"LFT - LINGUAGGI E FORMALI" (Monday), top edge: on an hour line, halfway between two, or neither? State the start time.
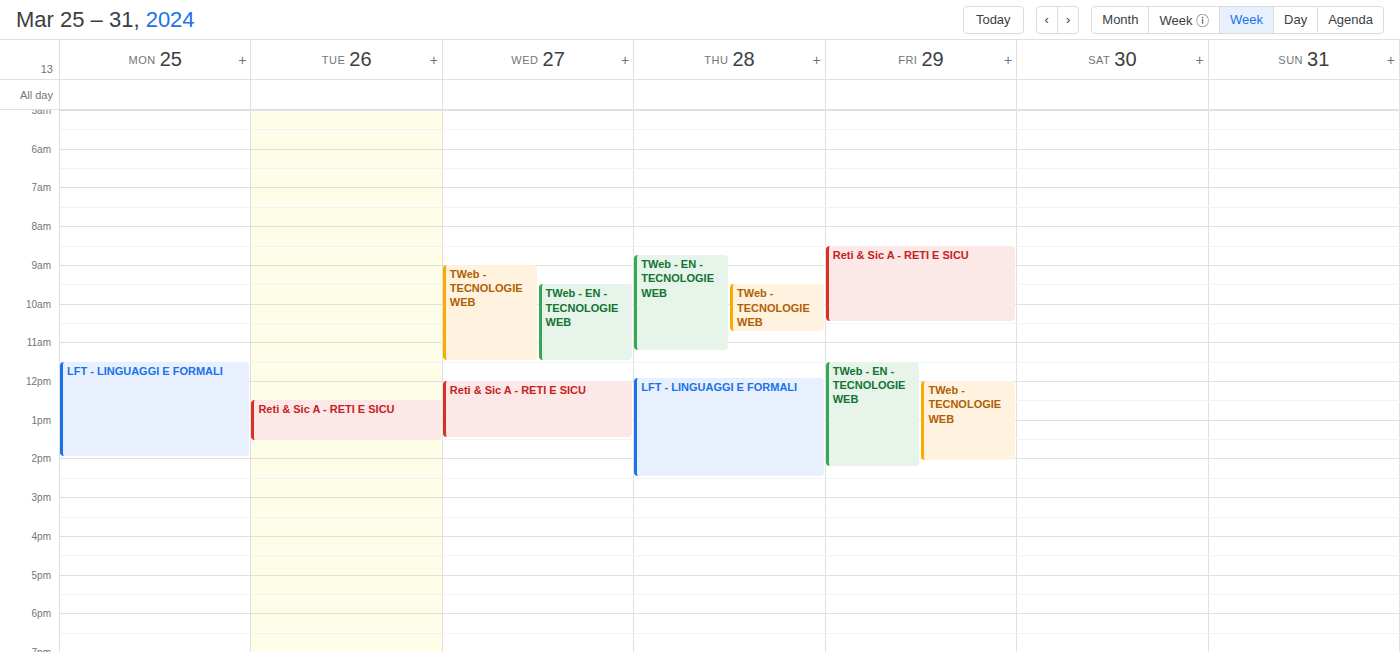
11:30 -- halfway between the 11:00 and 12:00 lines.